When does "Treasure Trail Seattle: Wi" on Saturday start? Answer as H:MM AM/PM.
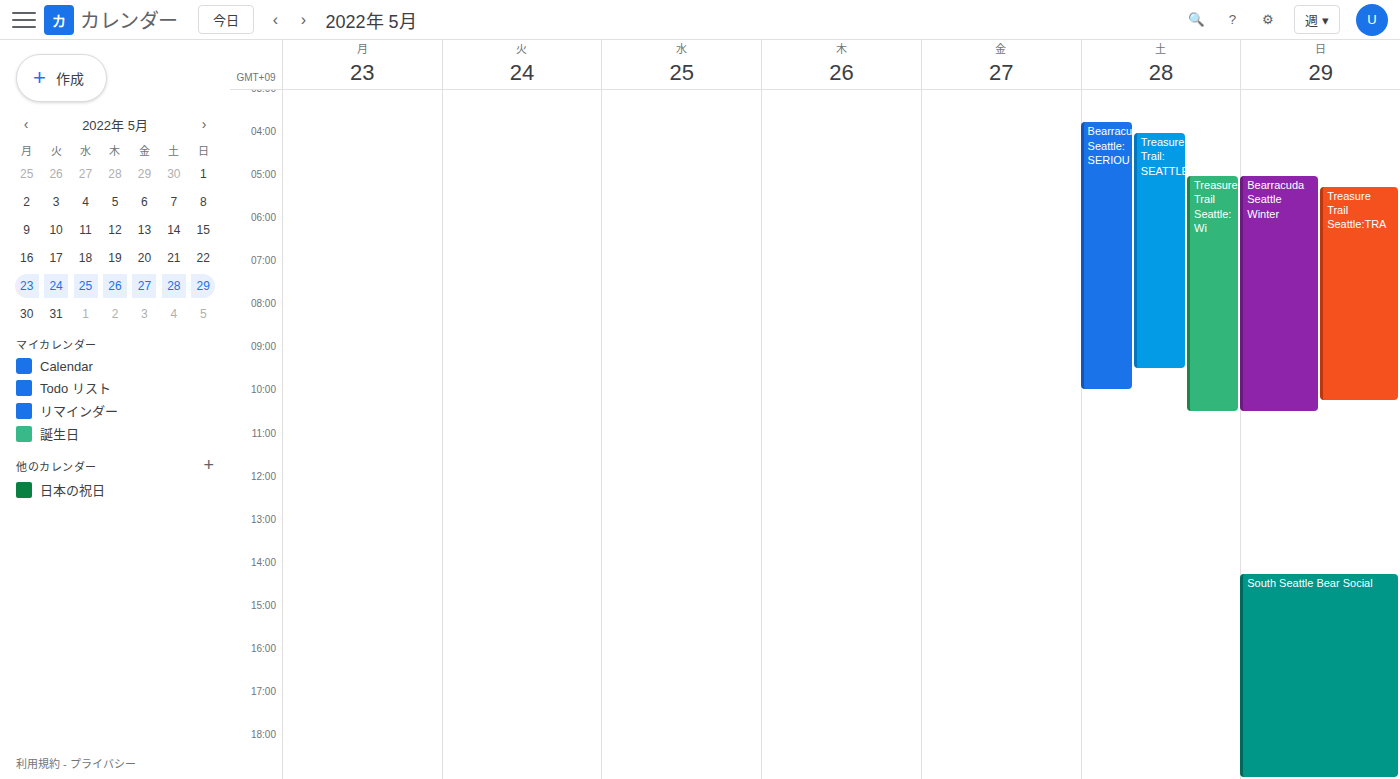
5:00 AM